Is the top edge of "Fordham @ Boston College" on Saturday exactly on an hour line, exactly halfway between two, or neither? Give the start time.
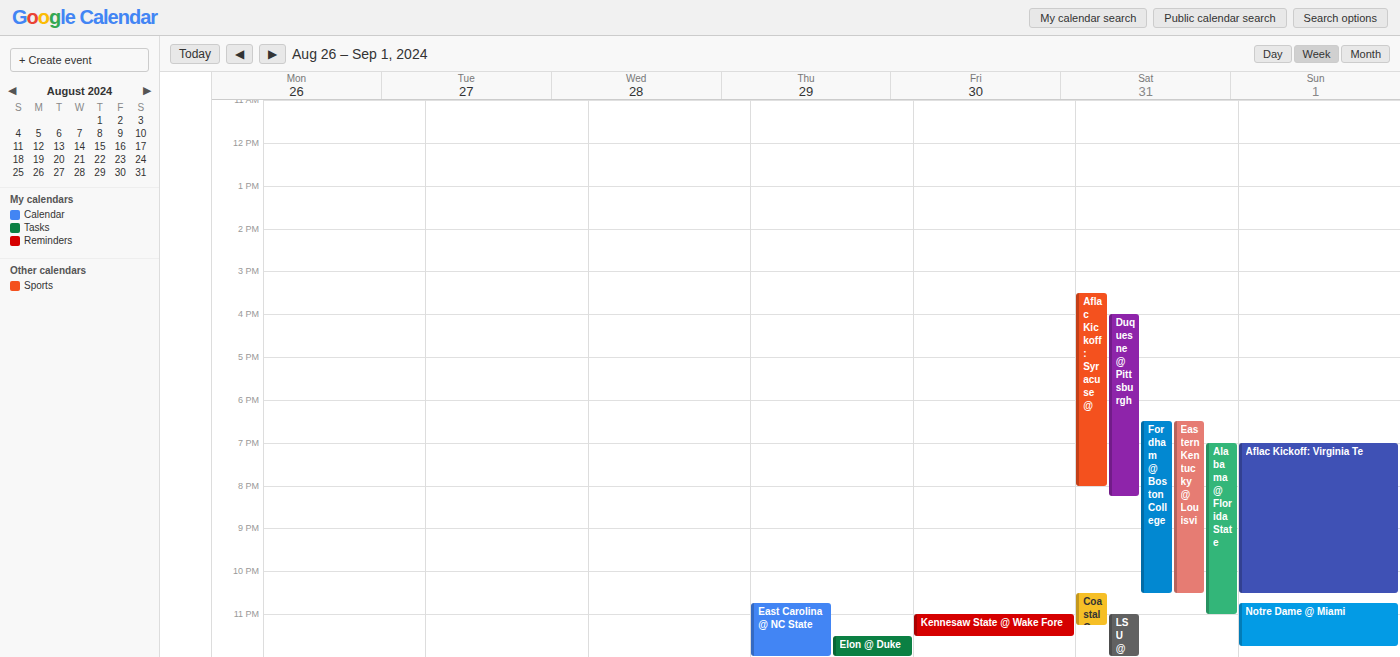
6:30 PM -- halfway between the 6 PM and 7 PM lines.